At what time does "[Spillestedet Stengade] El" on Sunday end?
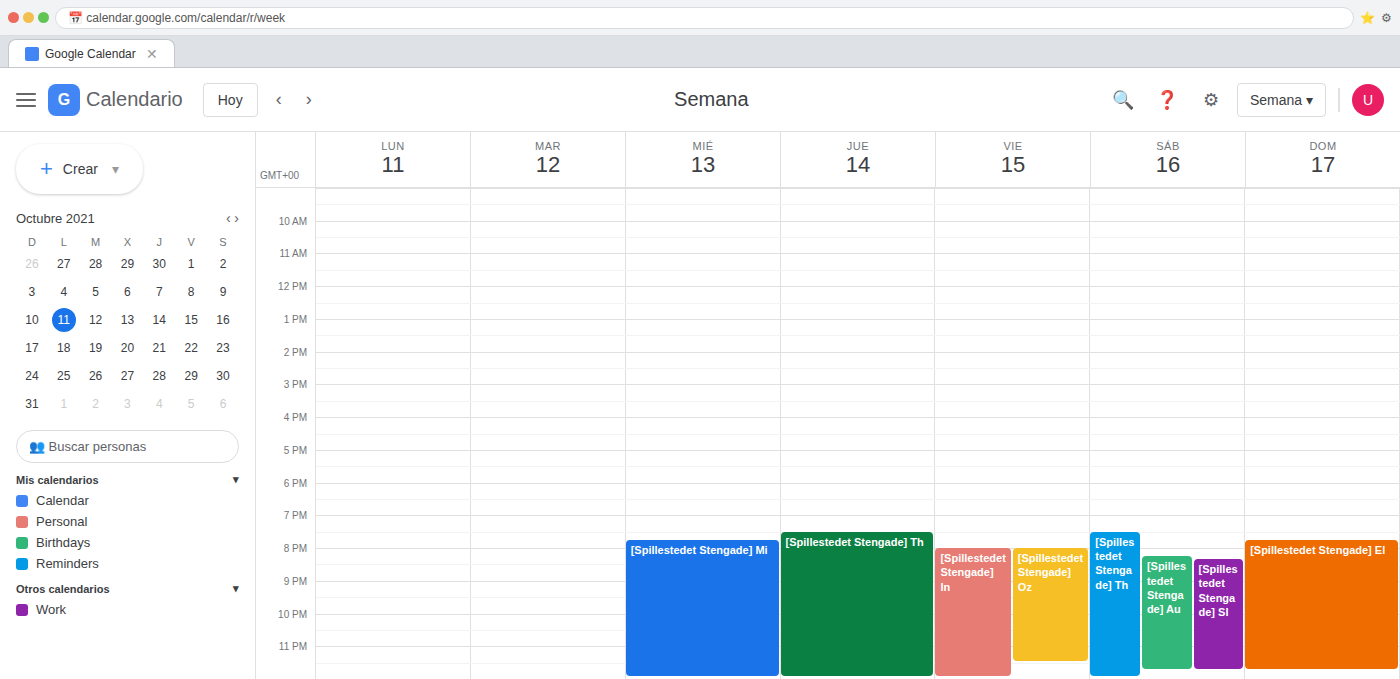
23:45